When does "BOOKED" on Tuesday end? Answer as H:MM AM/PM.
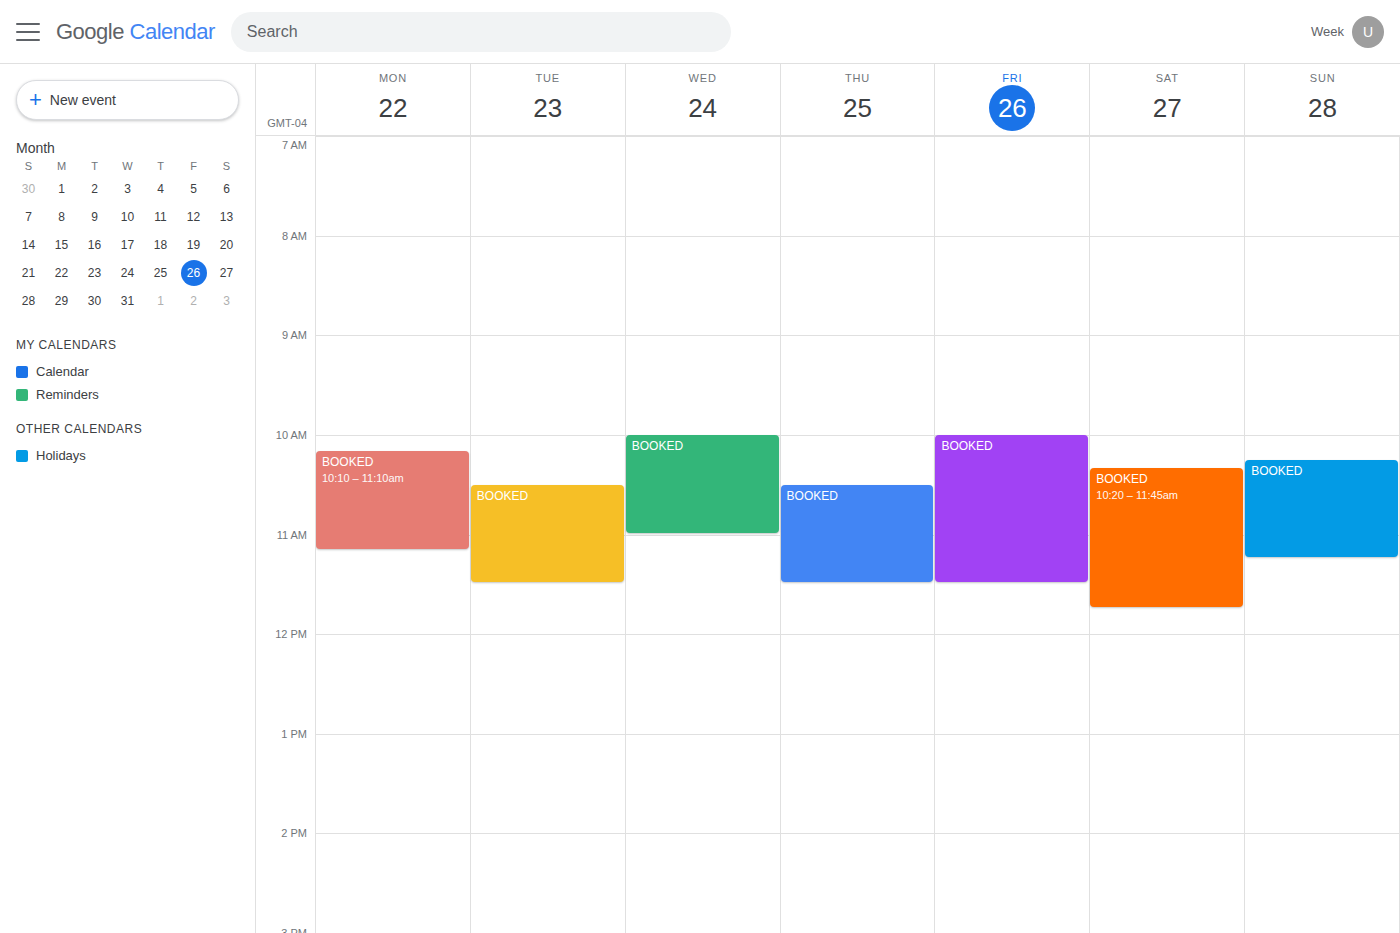
11:30 AM